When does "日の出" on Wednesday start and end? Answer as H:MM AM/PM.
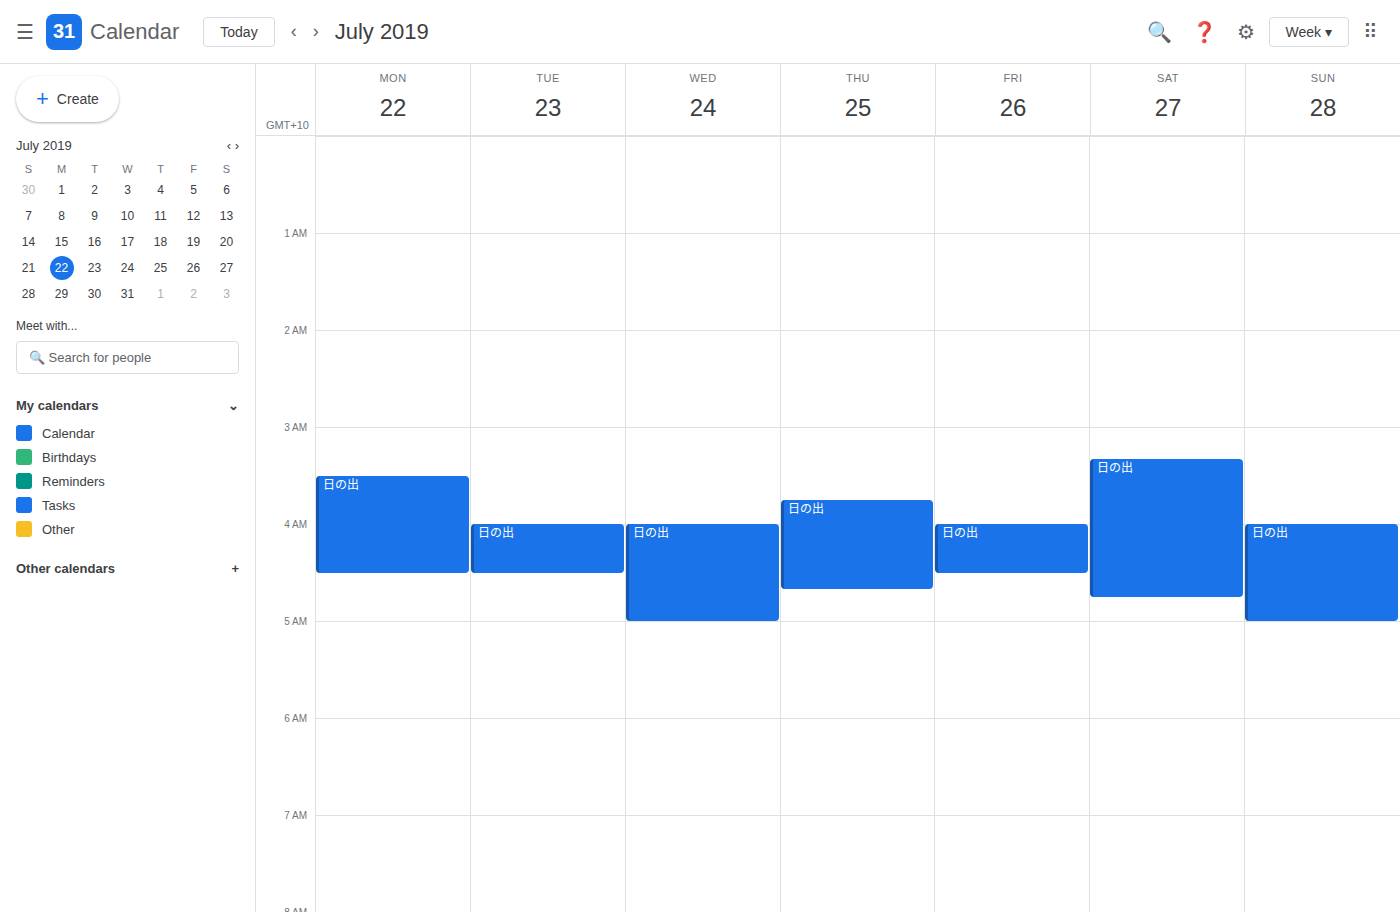
4:00 AM to 5:00 AM